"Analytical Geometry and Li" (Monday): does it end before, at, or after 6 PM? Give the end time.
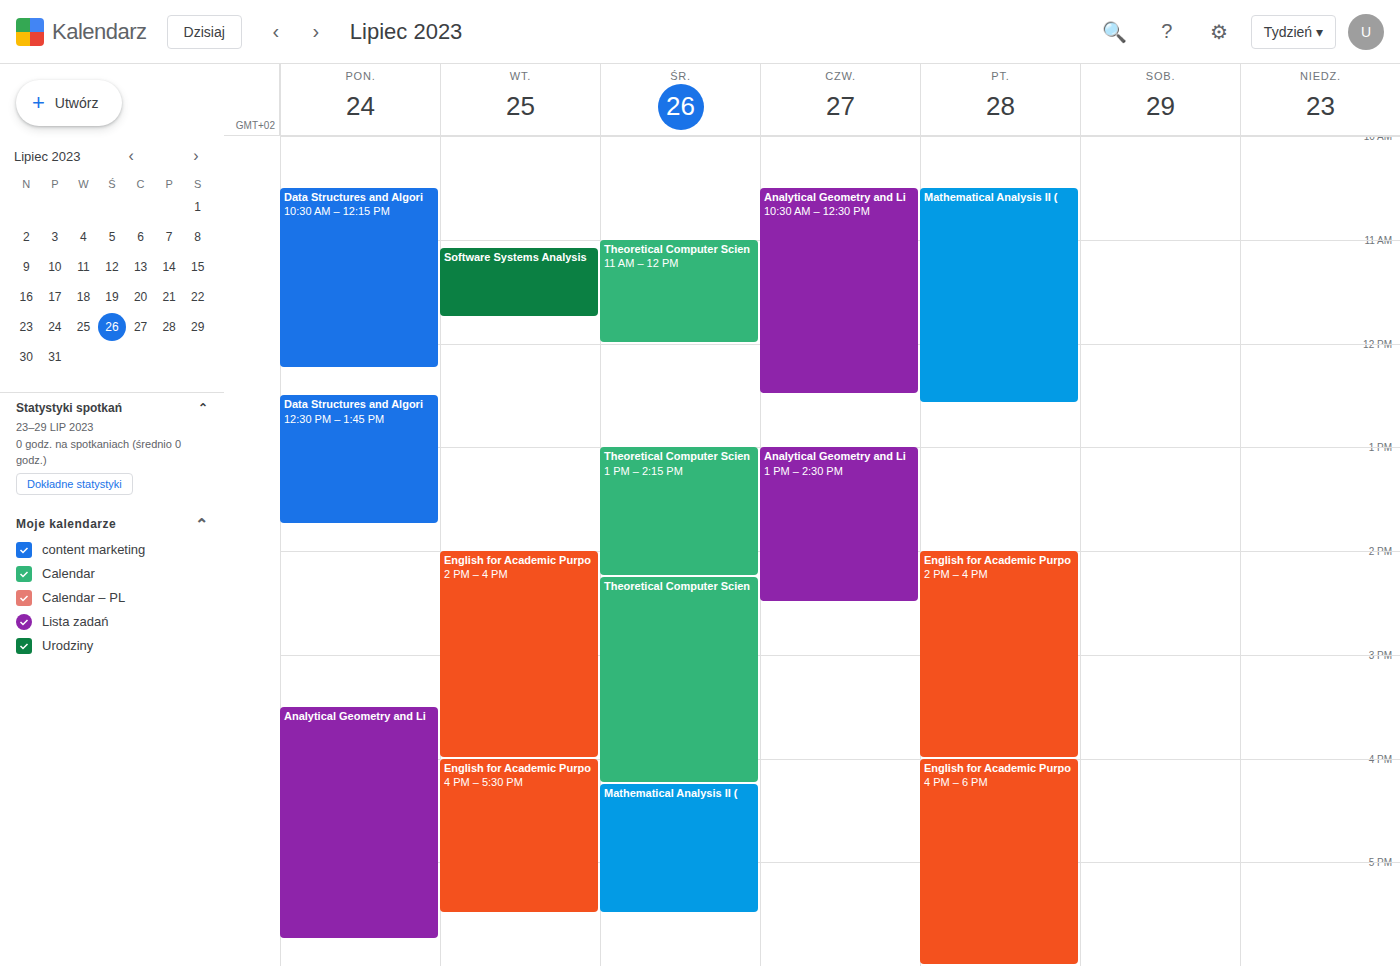
5:45 PM -- before 6 PM, 15 minutes above the 6 PM line.